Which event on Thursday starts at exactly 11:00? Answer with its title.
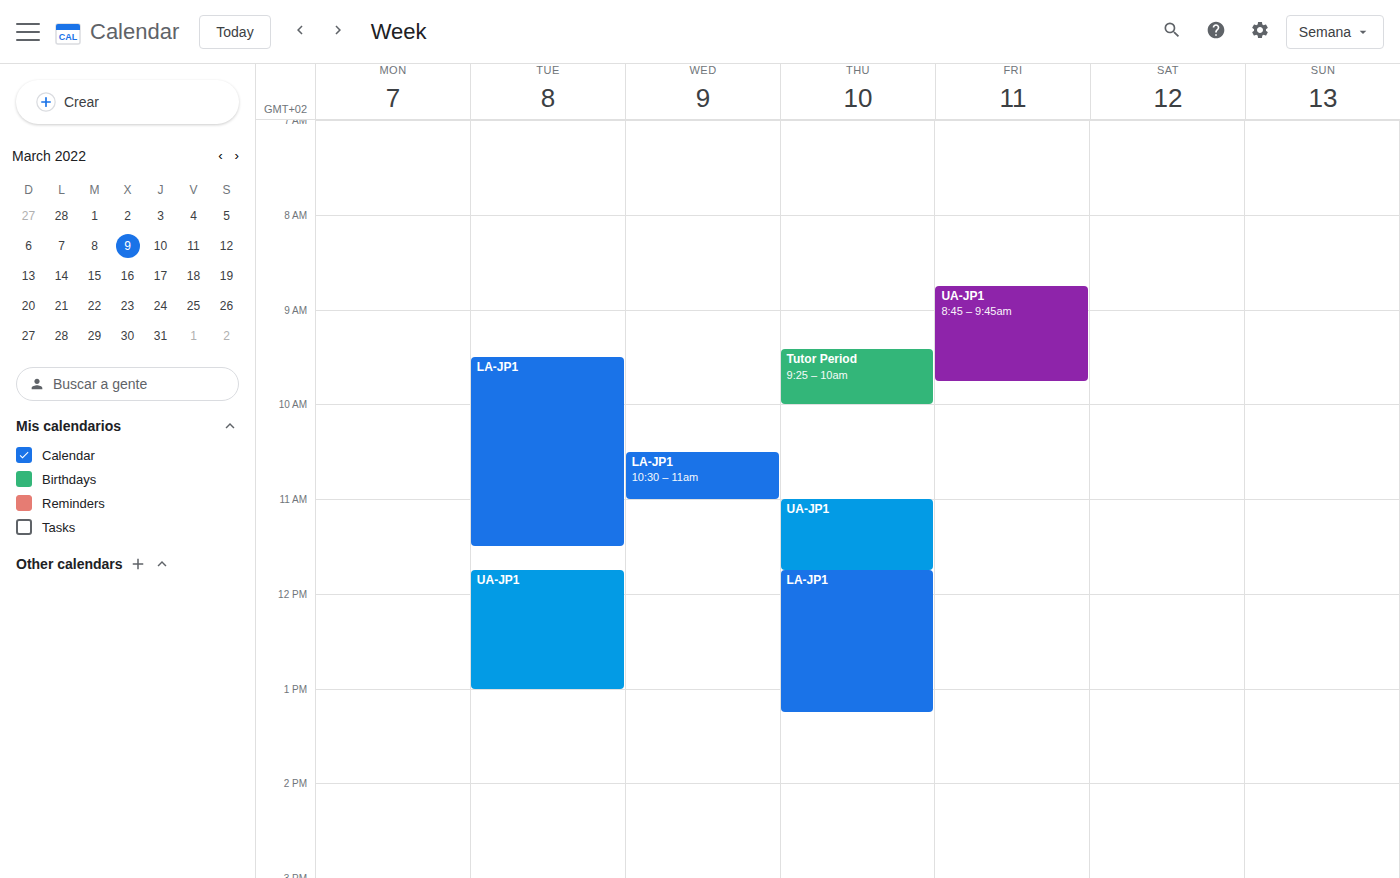
"UA-JP1"